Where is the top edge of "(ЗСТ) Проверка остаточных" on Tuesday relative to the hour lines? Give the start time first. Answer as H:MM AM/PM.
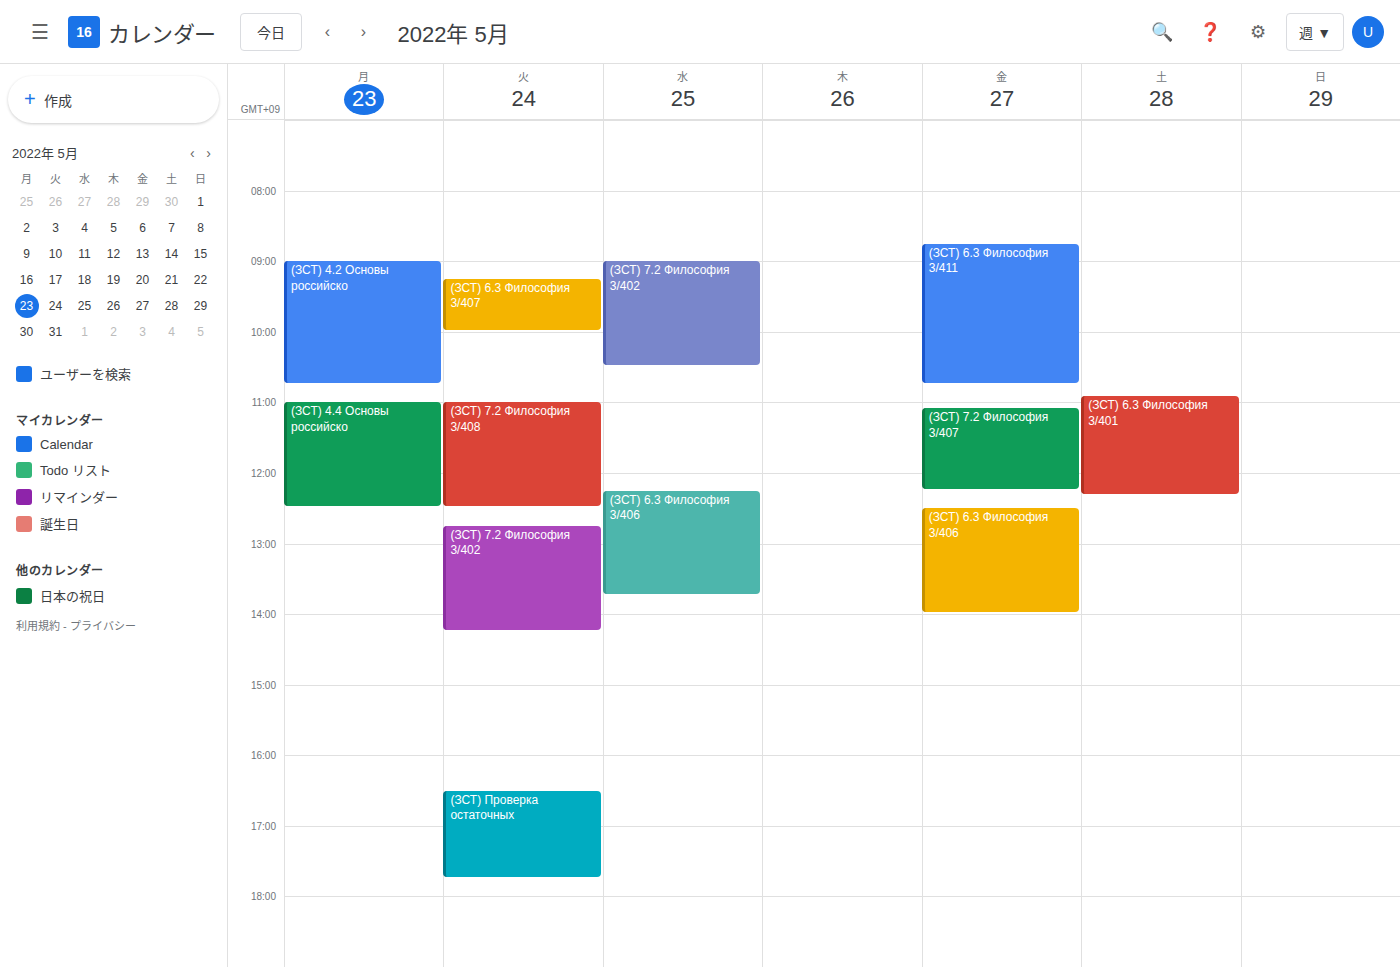
4:30 PM -- halfway between the 4 PM and 5 PM lines.